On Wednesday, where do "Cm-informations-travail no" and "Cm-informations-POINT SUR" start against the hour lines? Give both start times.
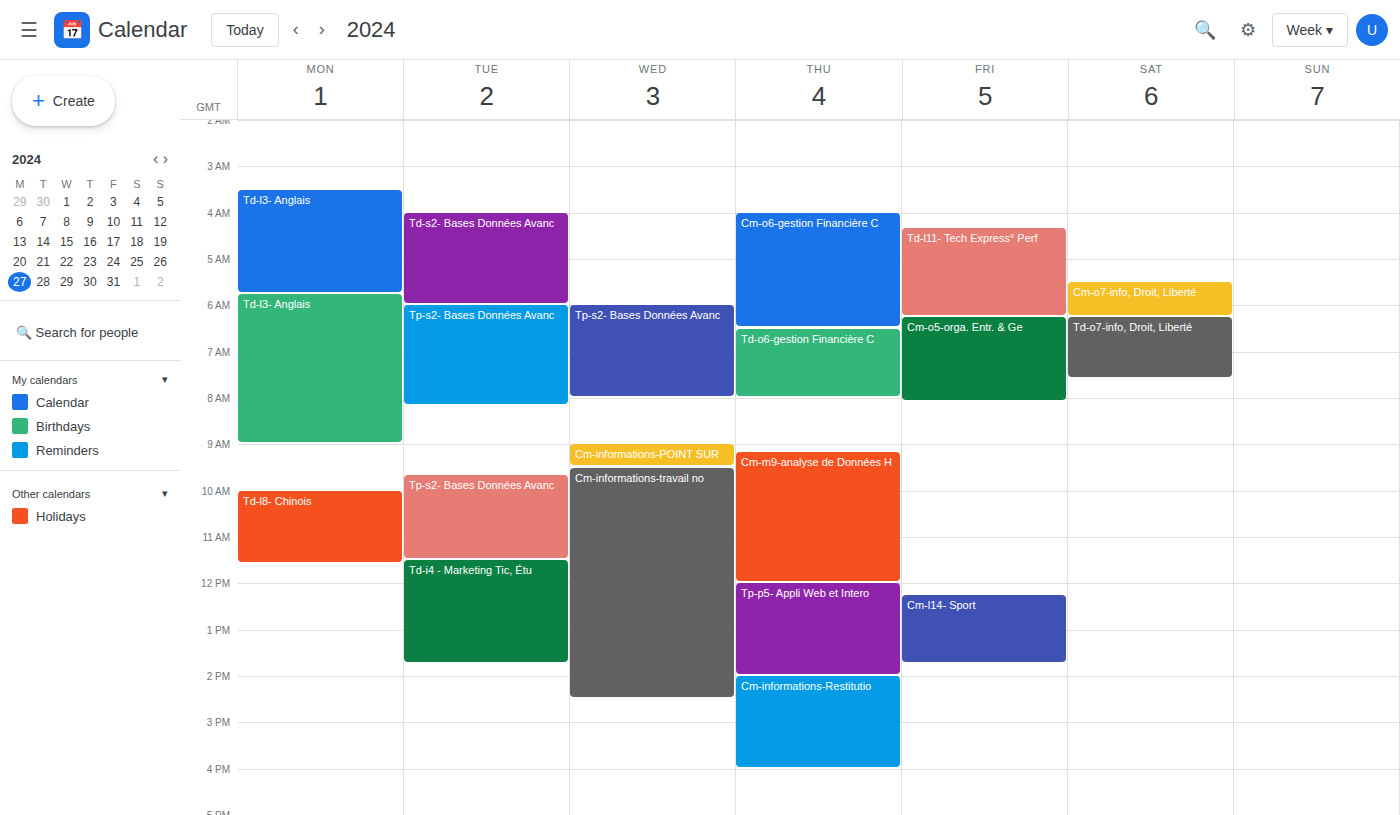
"Cm-informations-travail no": 09:30, halfway between the 09:00 and 10:00 lines. "Cm-informations-POINT SUR": 09:00, exactly on the 09:00 line.